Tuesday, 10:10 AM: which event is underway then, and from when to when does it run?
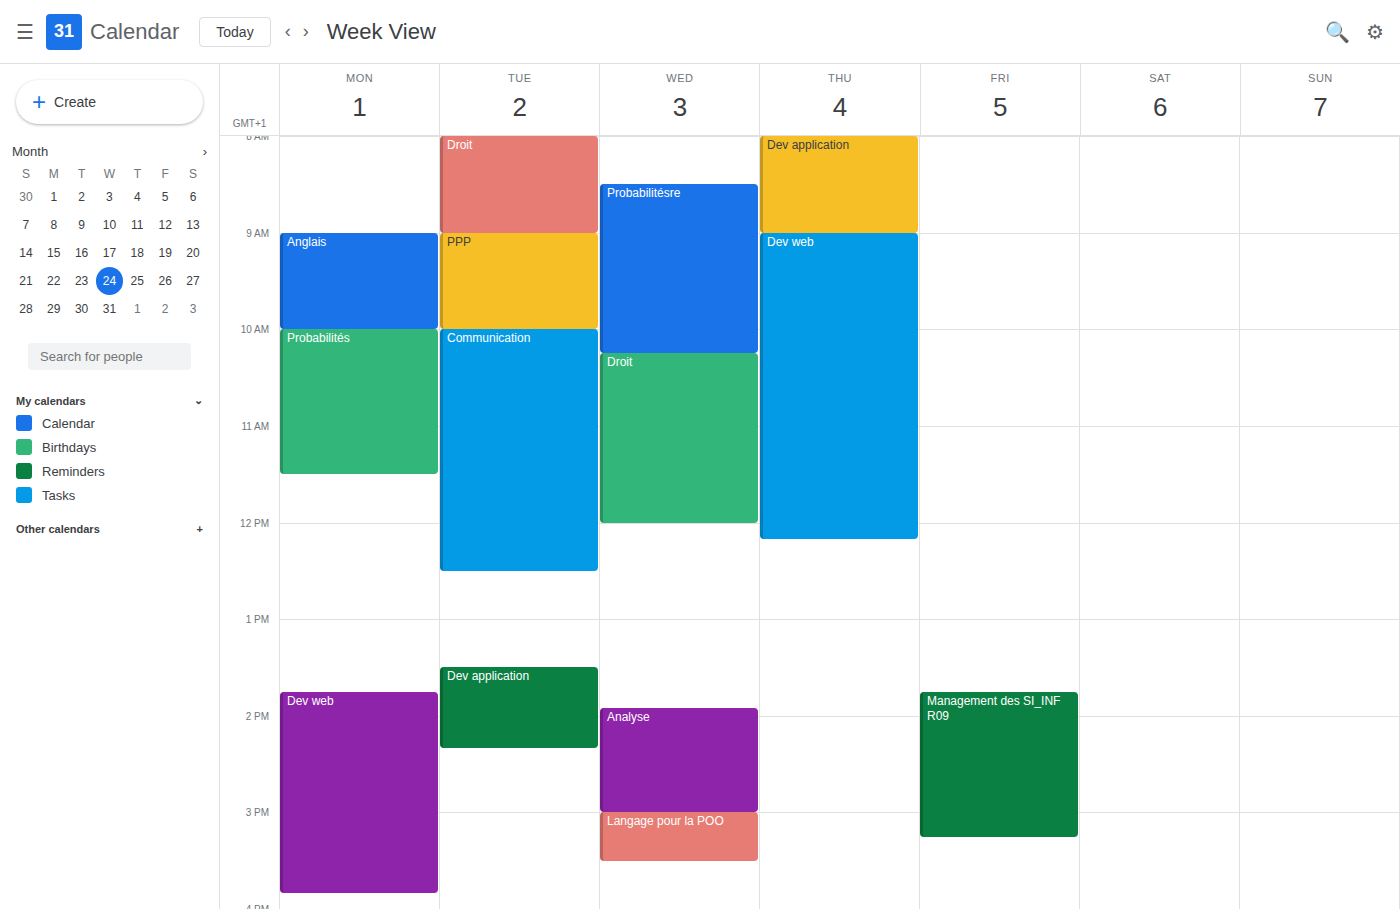
"Communication", 10:00 AM to 12:30 PM